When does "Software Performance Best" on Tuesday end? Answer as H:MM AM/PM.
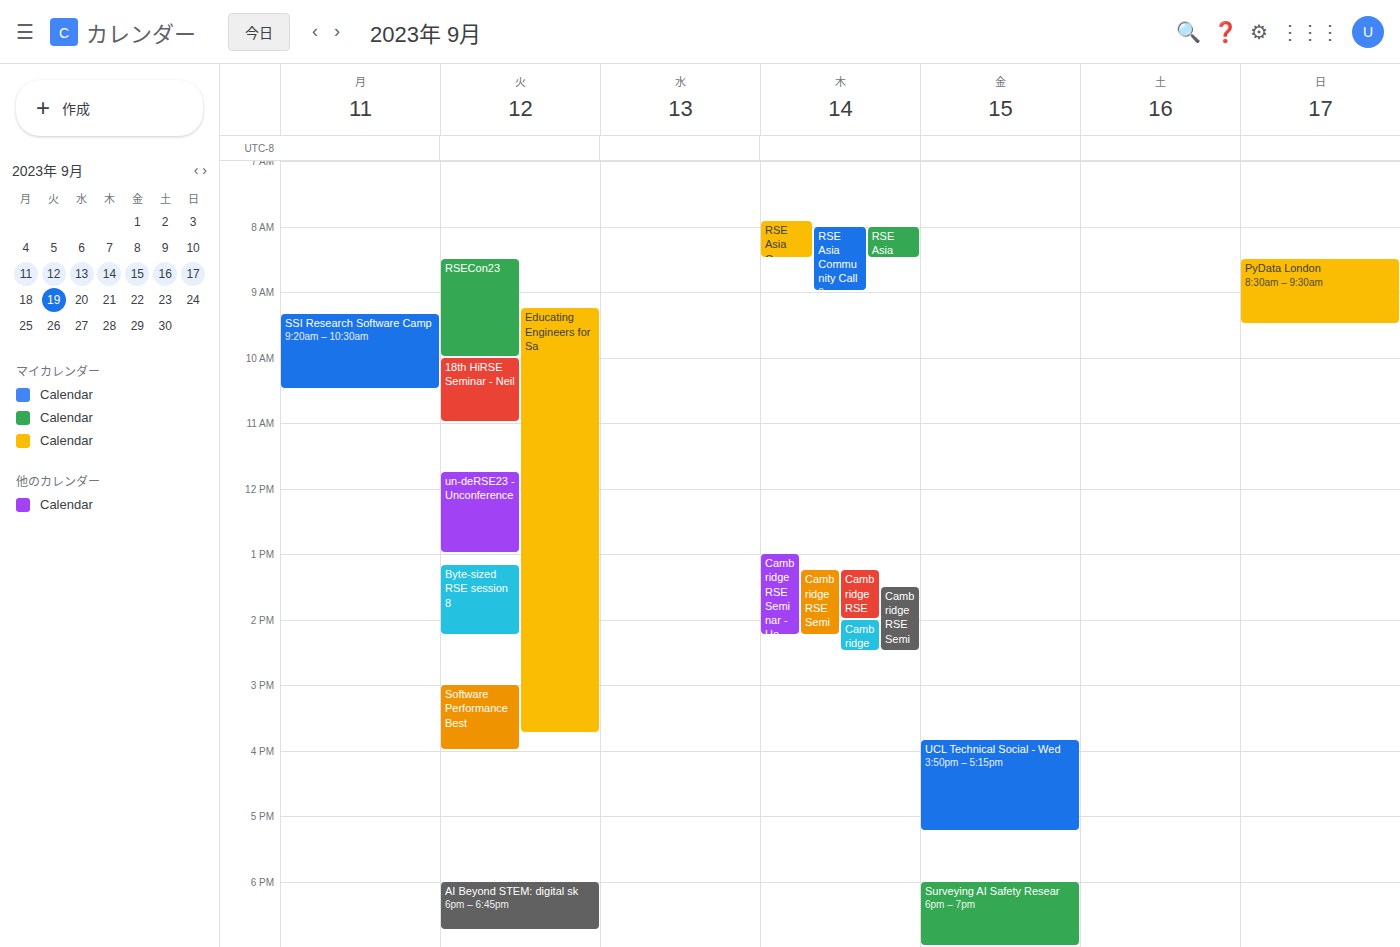
4:00 PM